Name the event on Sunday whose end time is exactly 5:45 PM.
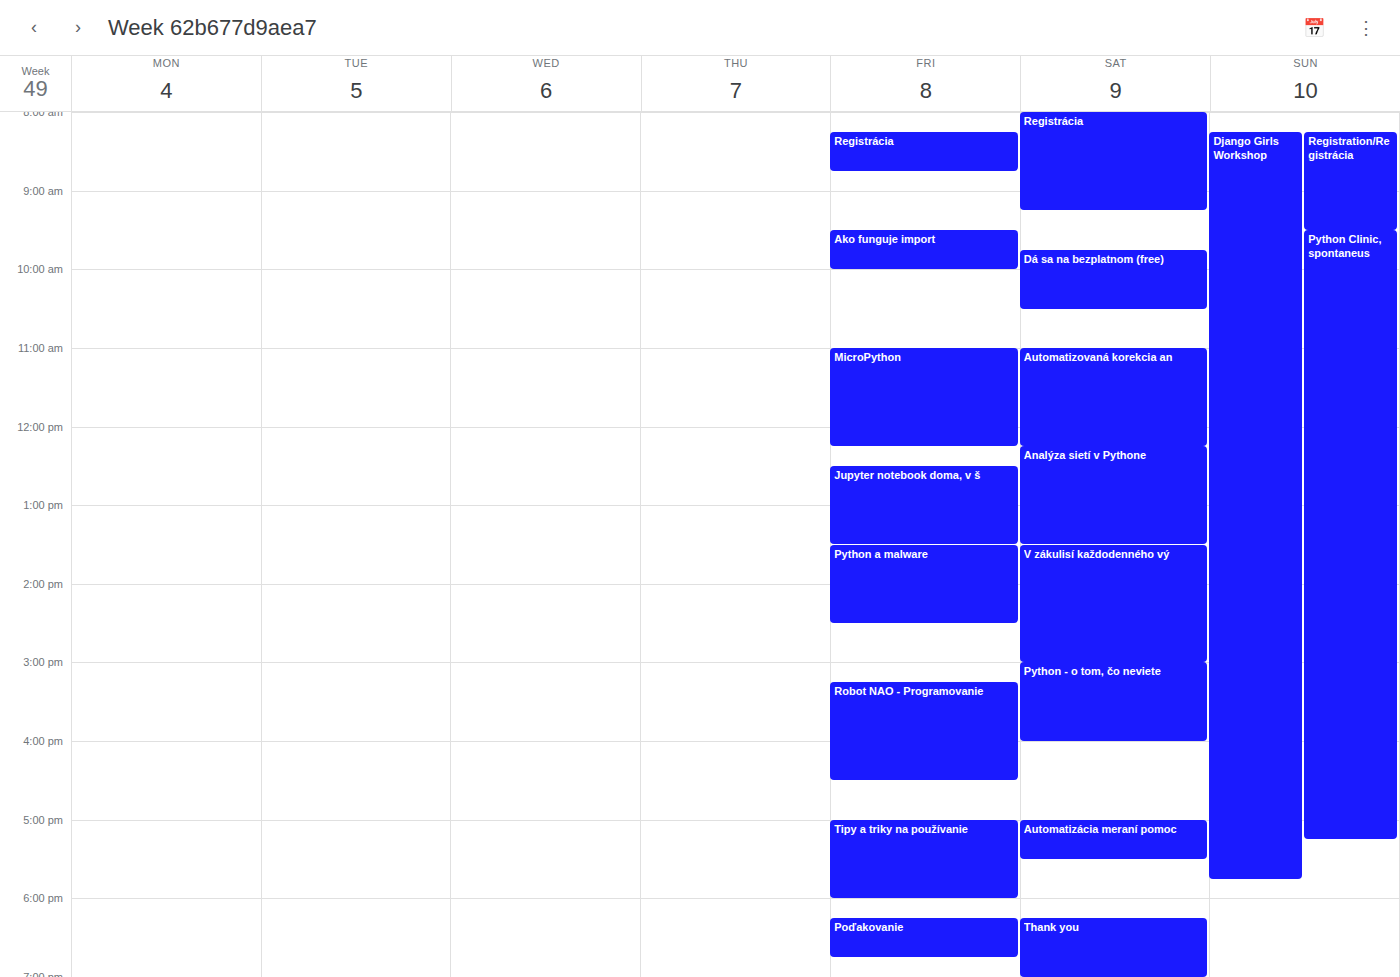
"Django Girls Workshop"